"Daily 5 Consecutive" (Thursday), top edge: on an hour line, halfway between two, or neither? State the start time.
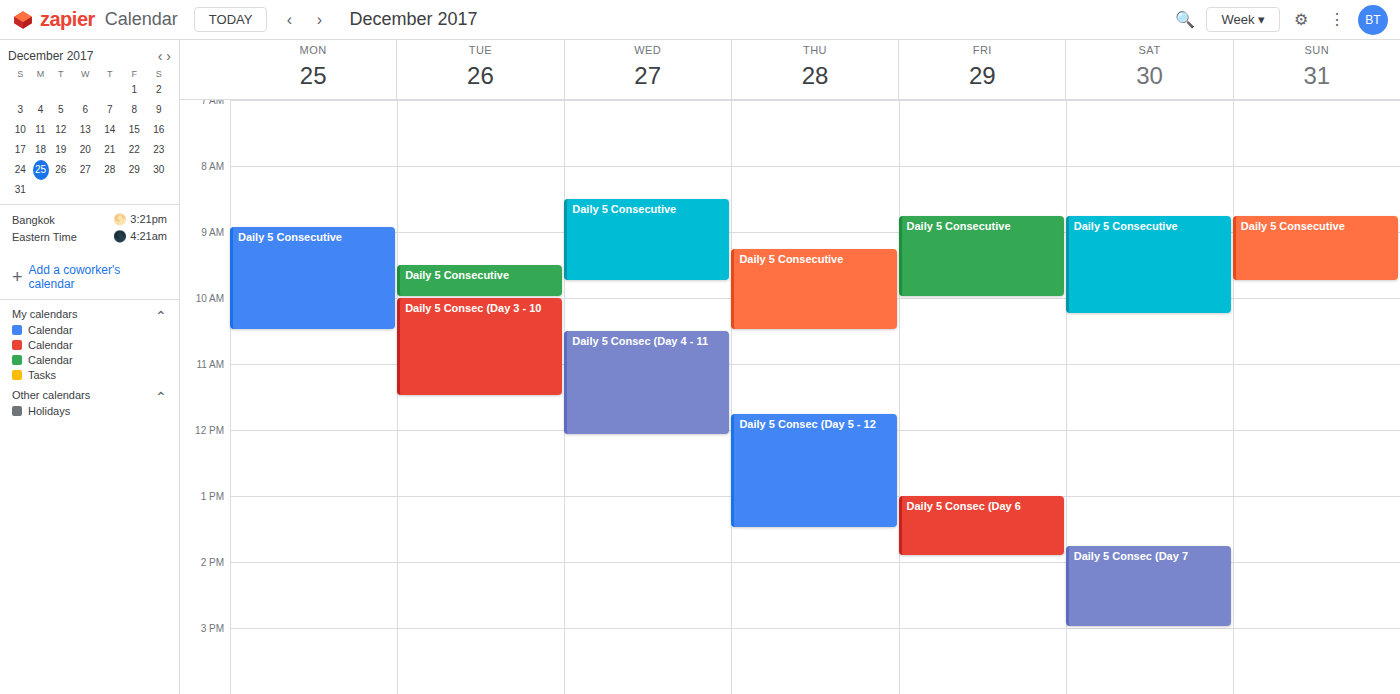
9:15 AM -- neither: a quarter of the way from the 9 AM line to the 10 AM line.